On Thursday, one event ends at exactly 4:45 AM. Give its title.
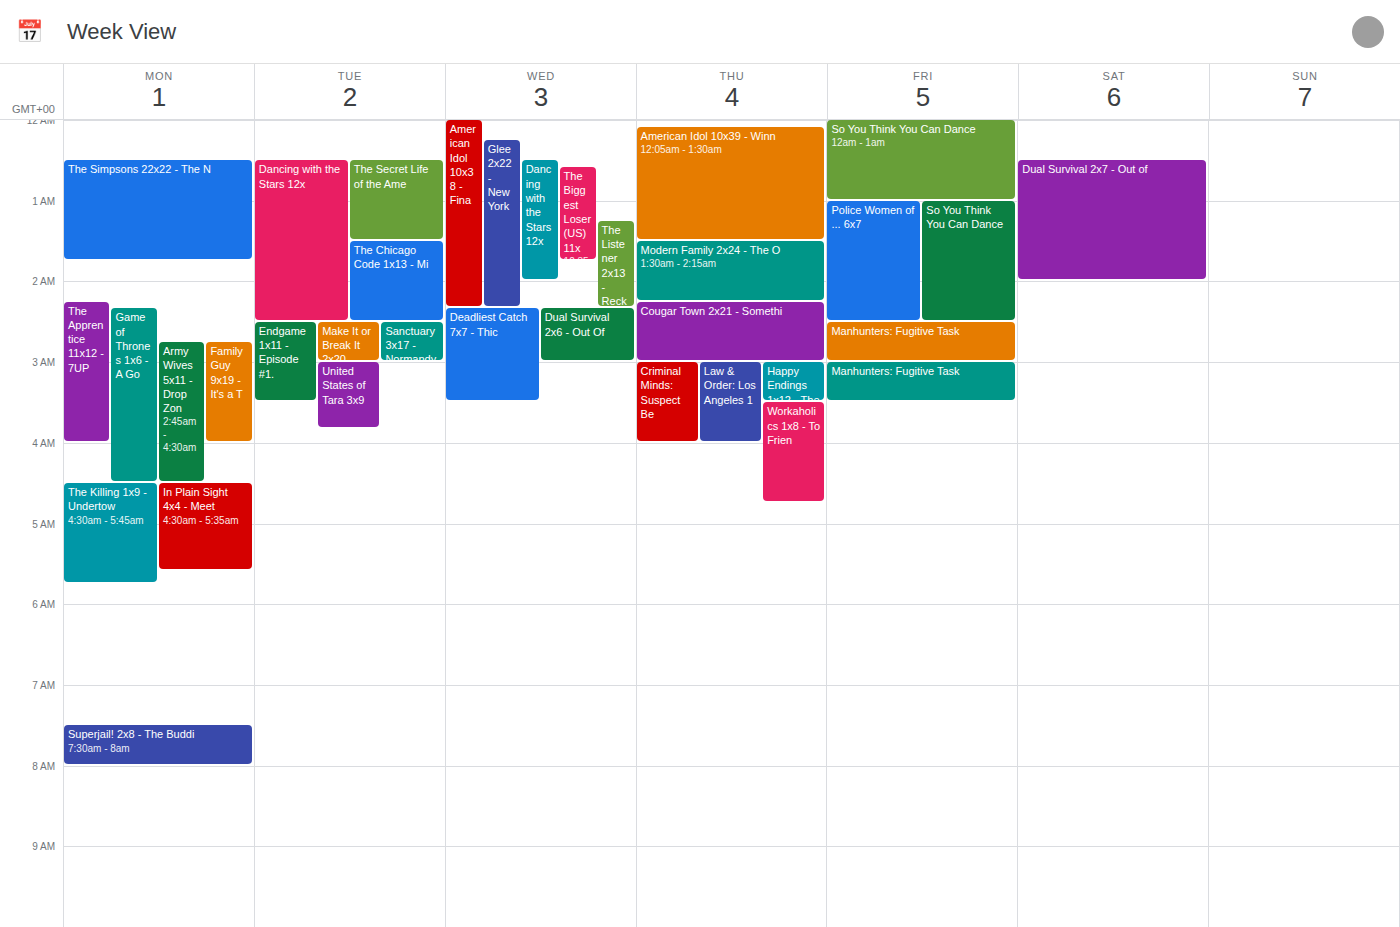
"Workaholics 1x8 - To Frien"